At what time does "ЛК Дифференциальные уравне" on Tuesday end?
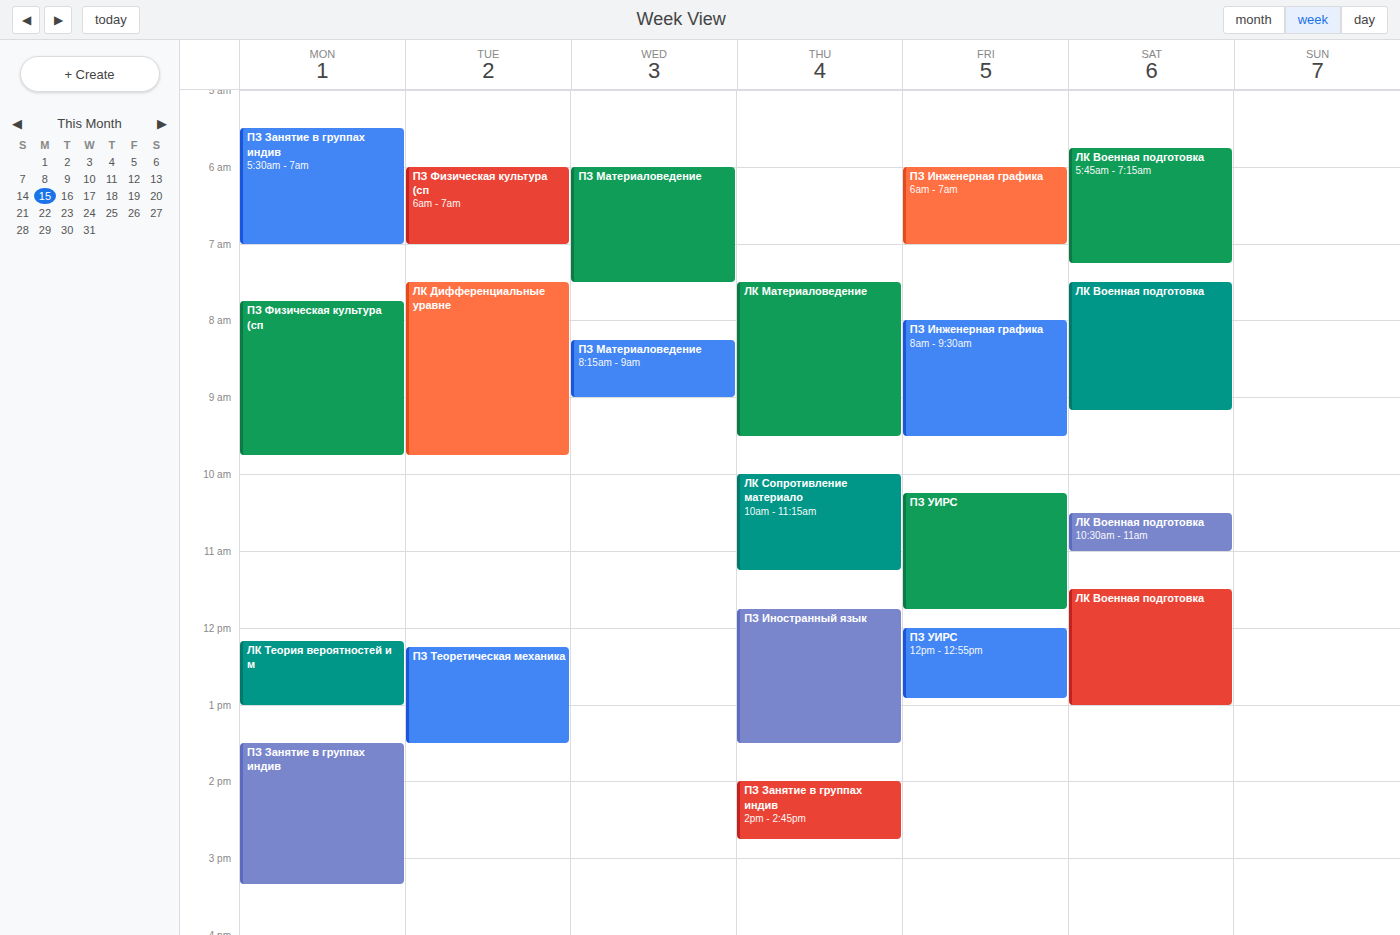
9:45 AM